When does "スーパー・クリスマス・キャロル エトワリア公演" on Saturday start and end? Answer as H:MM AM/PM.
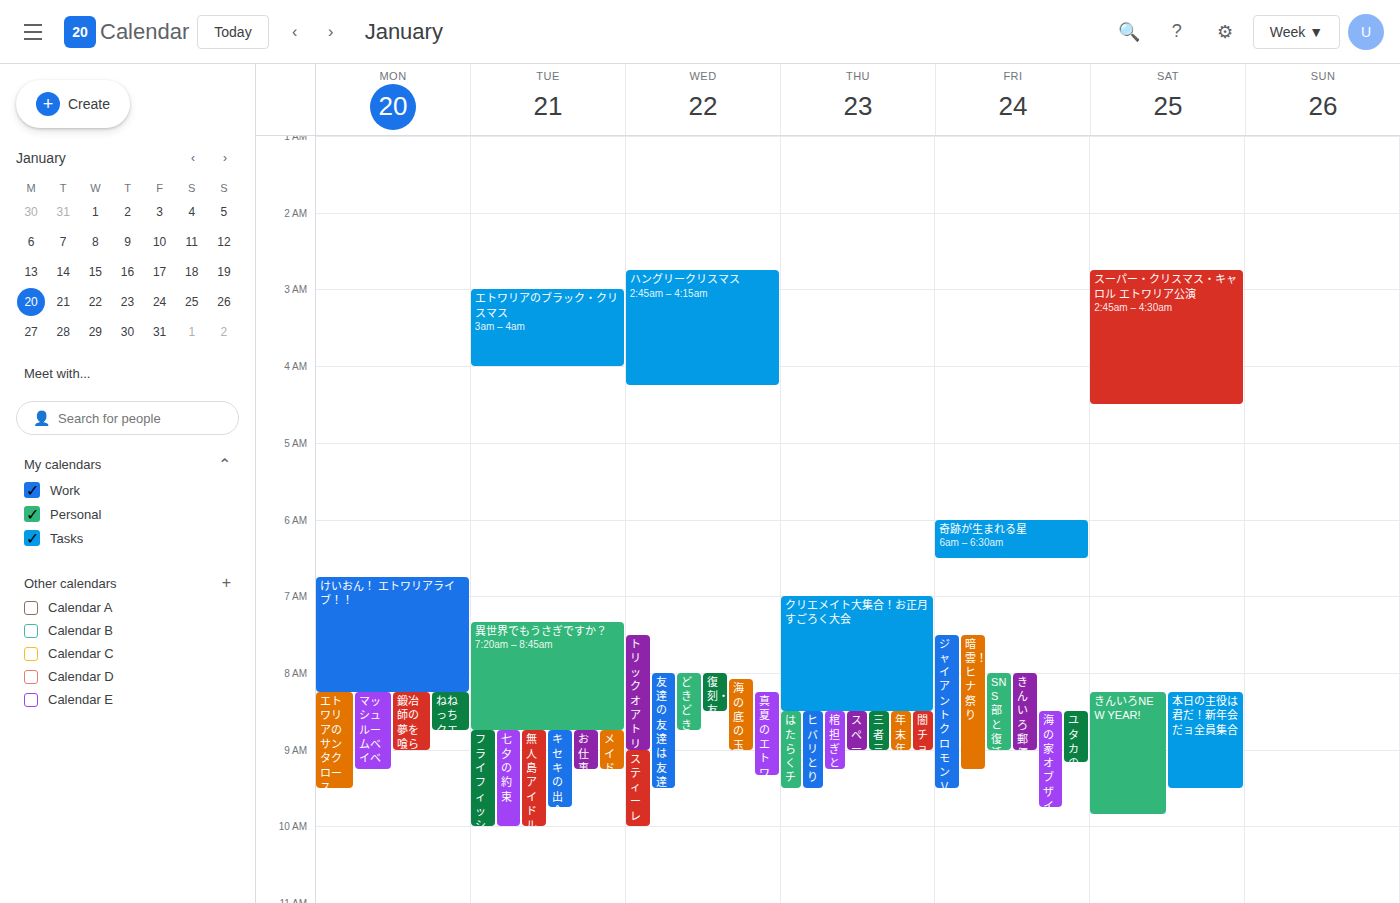
2:45 AM to 4:30 AM